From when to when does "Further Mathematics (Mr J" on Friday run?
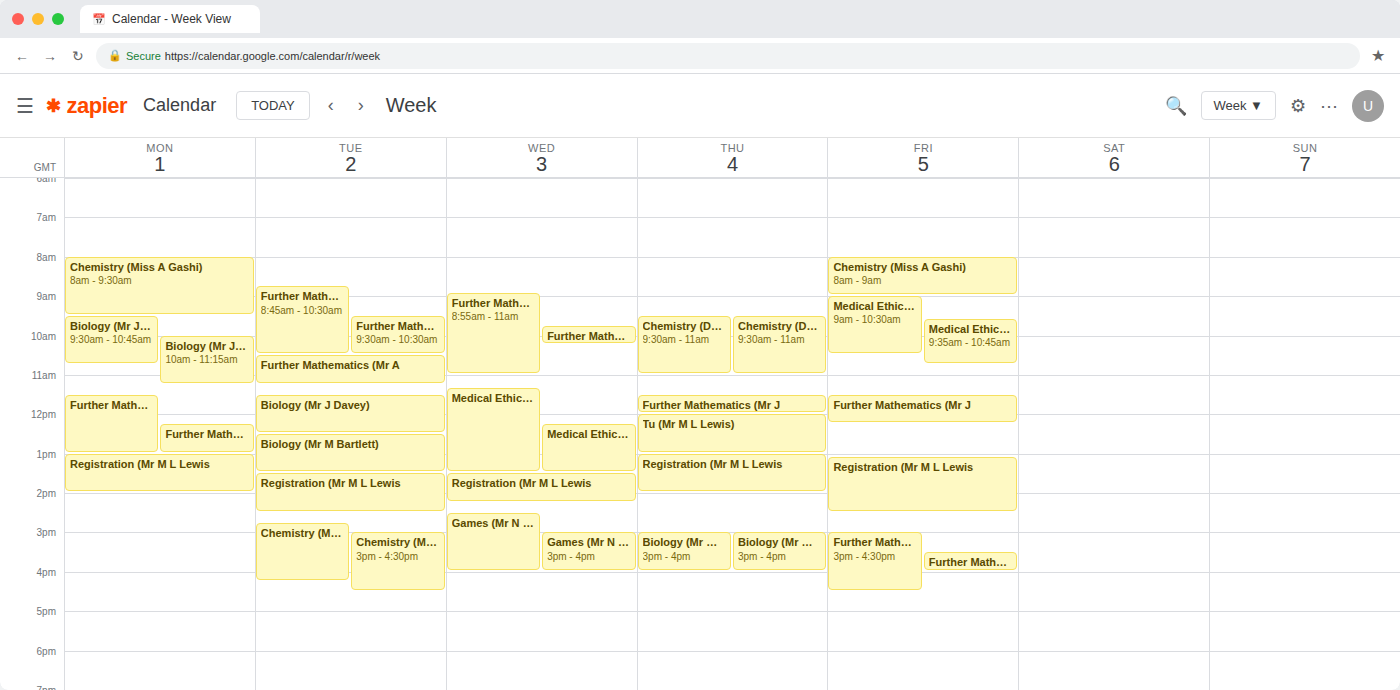
11:30 AM to 12:15 PM